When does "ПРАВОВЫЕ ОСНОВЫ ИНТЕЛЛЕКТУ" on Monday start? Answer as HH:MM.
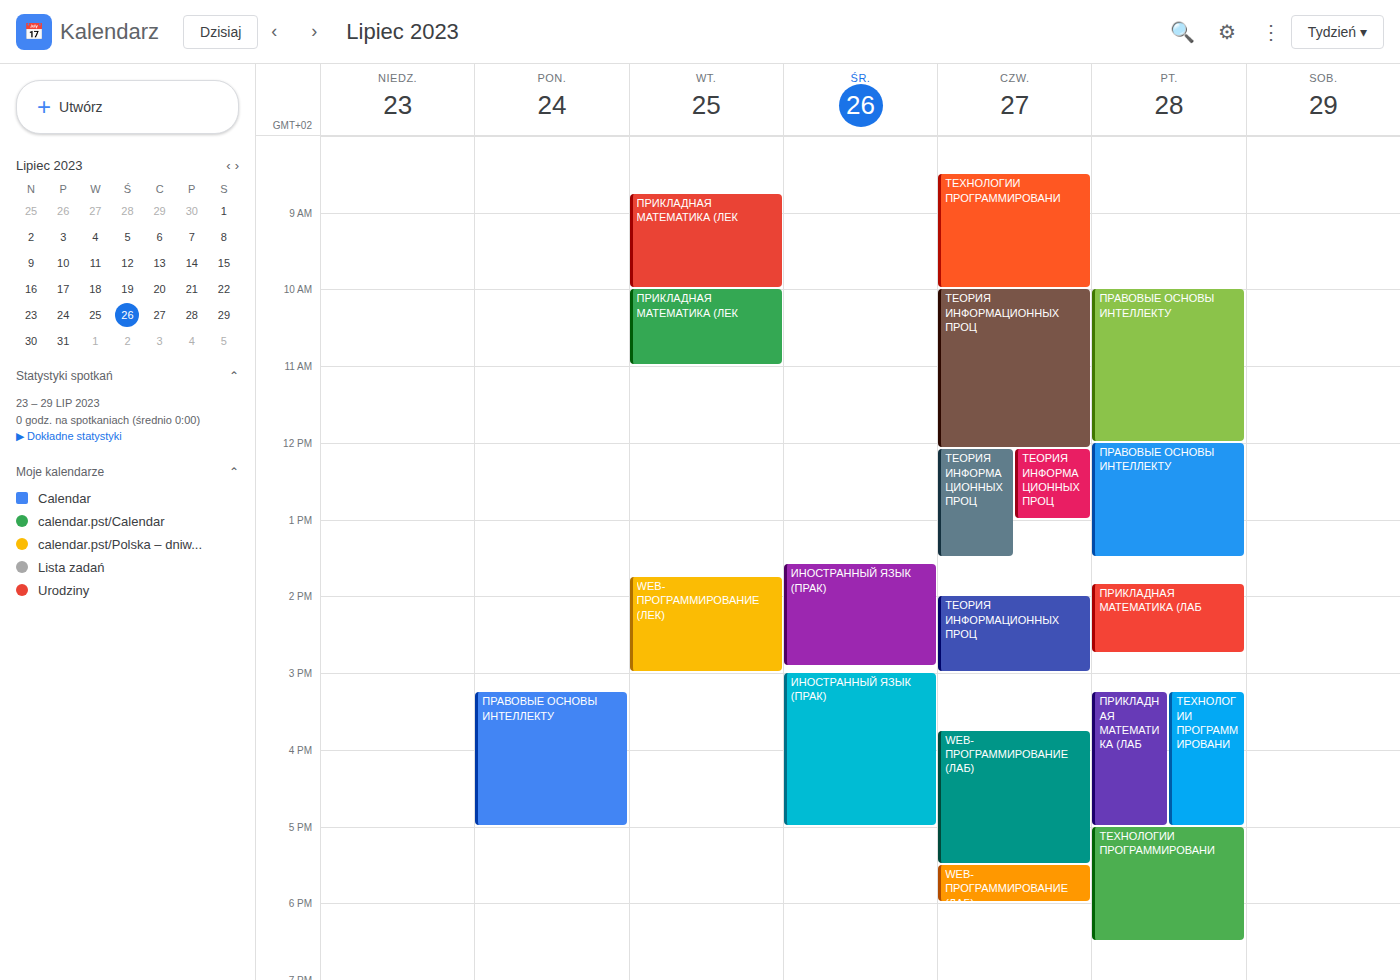
15:15